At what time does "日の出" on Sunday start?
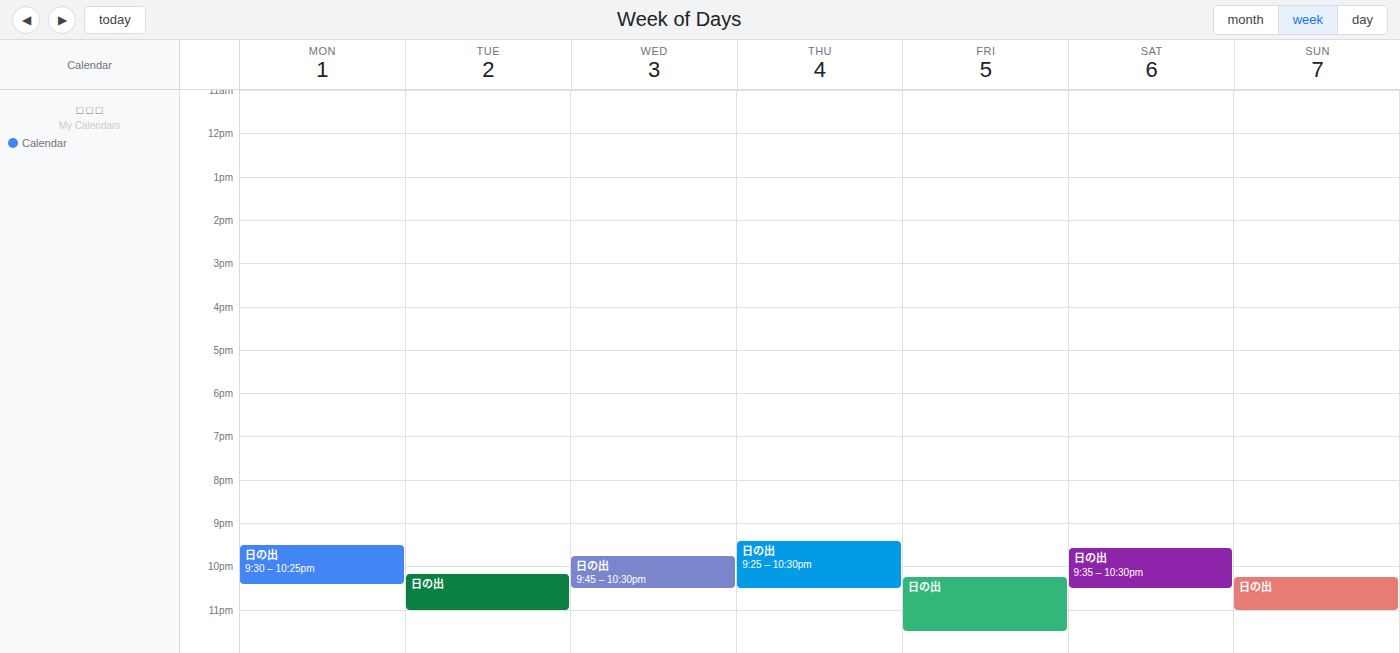
10:15 PM